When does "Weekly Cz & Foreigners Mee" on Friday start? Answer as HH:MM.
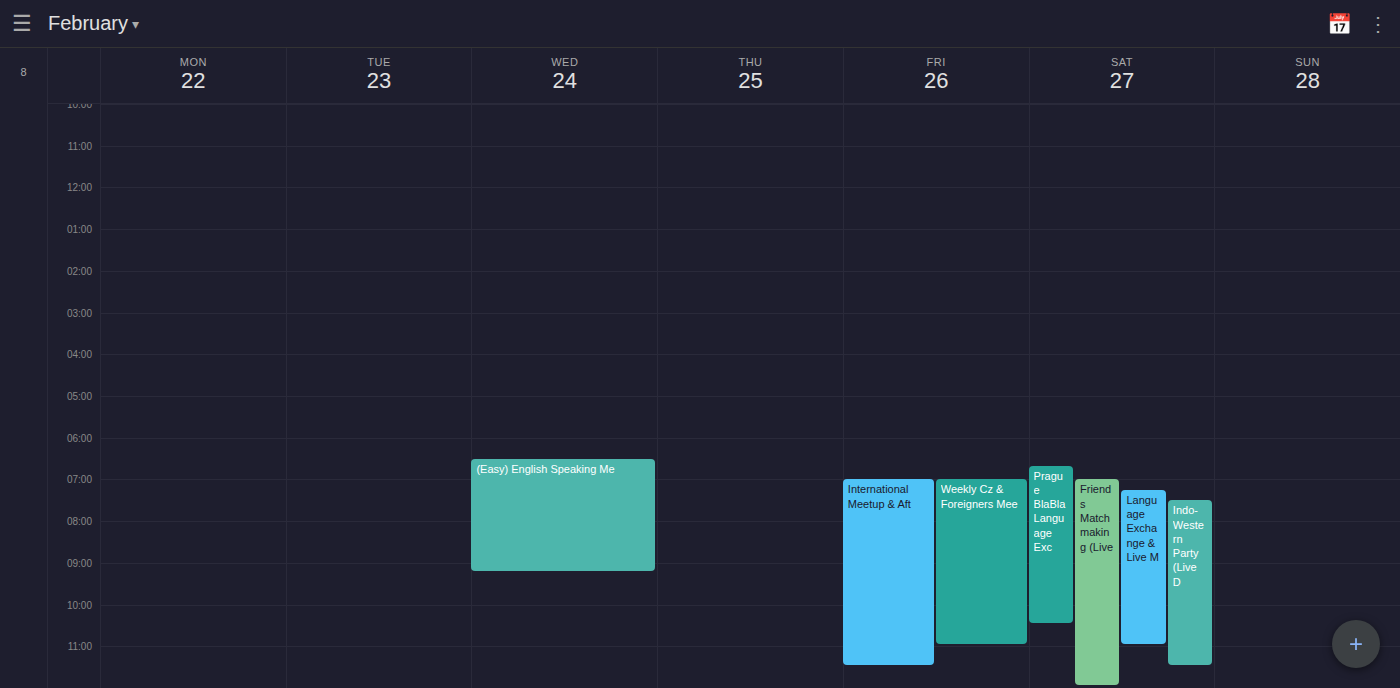
19:00